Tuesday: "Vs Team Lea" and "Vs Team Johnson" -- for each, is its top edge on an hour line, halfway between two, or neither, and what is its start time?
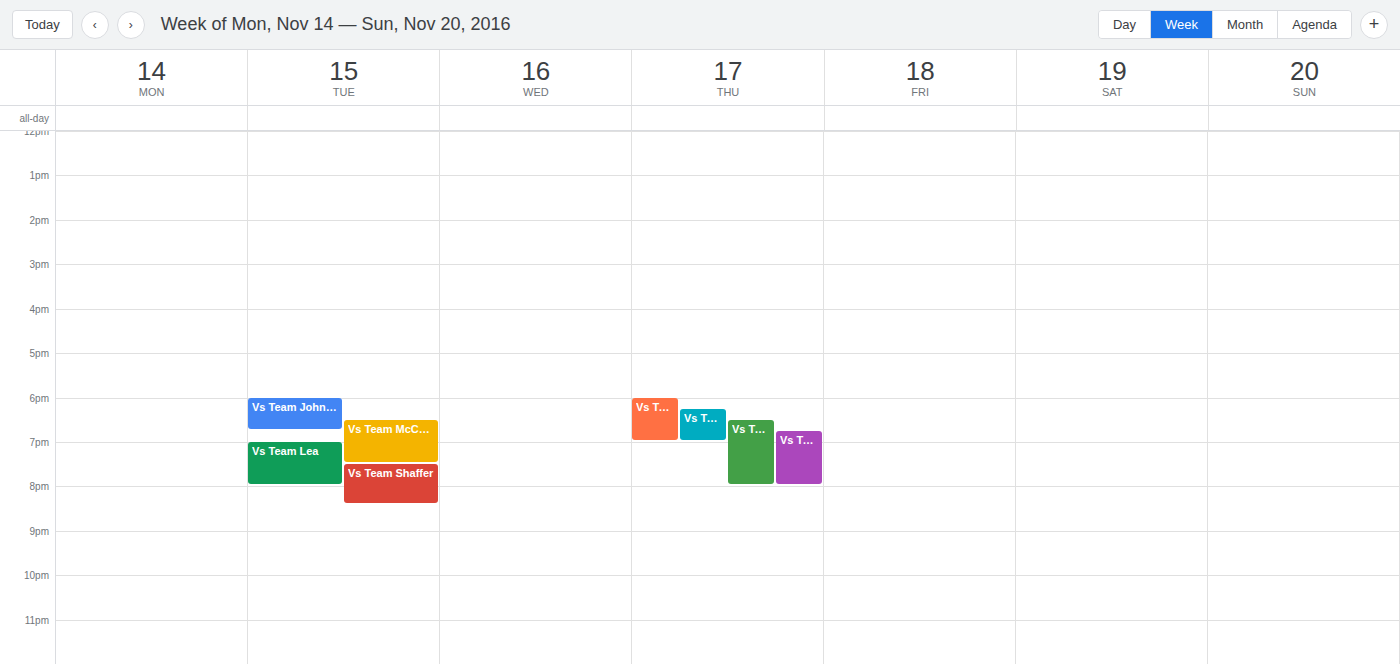
"Vs Team Lea": 7:00 PM, exactly on the 7 PM line. "Vs Team Johnson": 6:00 PM, exactly on the 6 PM line.